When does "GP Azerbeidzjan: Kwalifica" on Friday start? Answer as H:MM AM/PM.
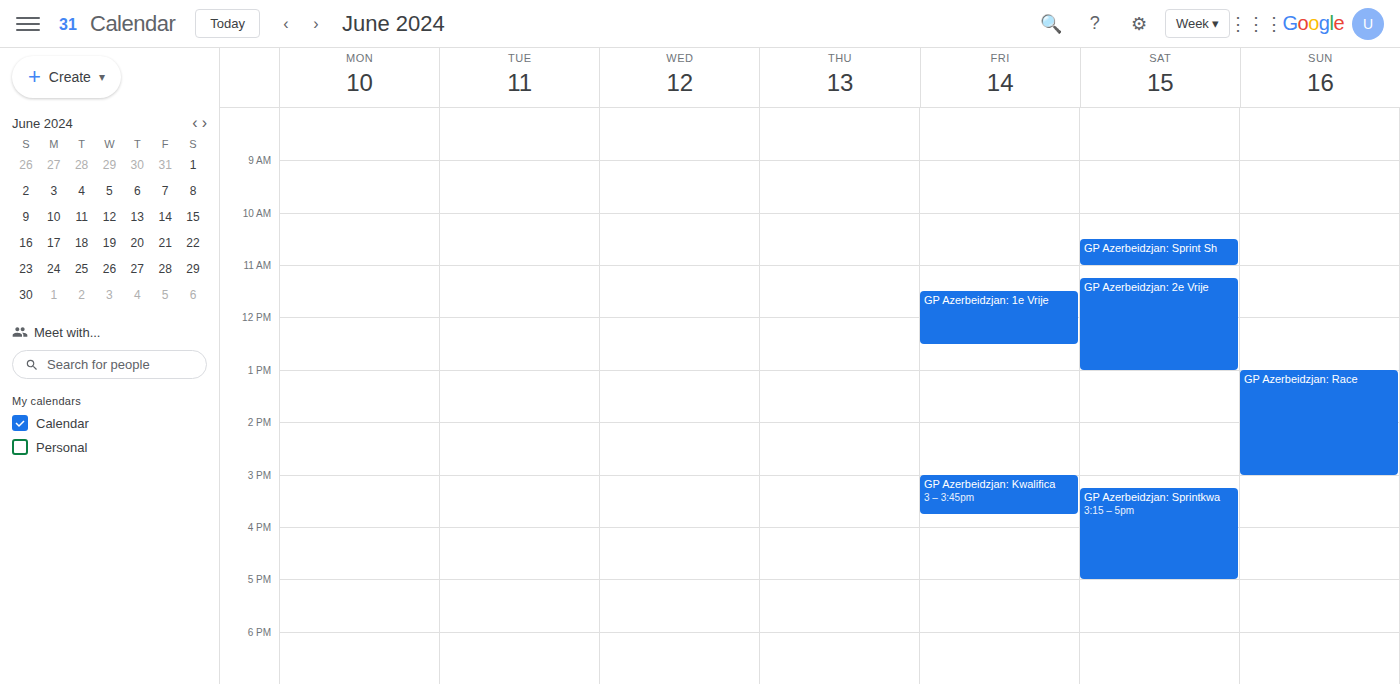
3:00 PM